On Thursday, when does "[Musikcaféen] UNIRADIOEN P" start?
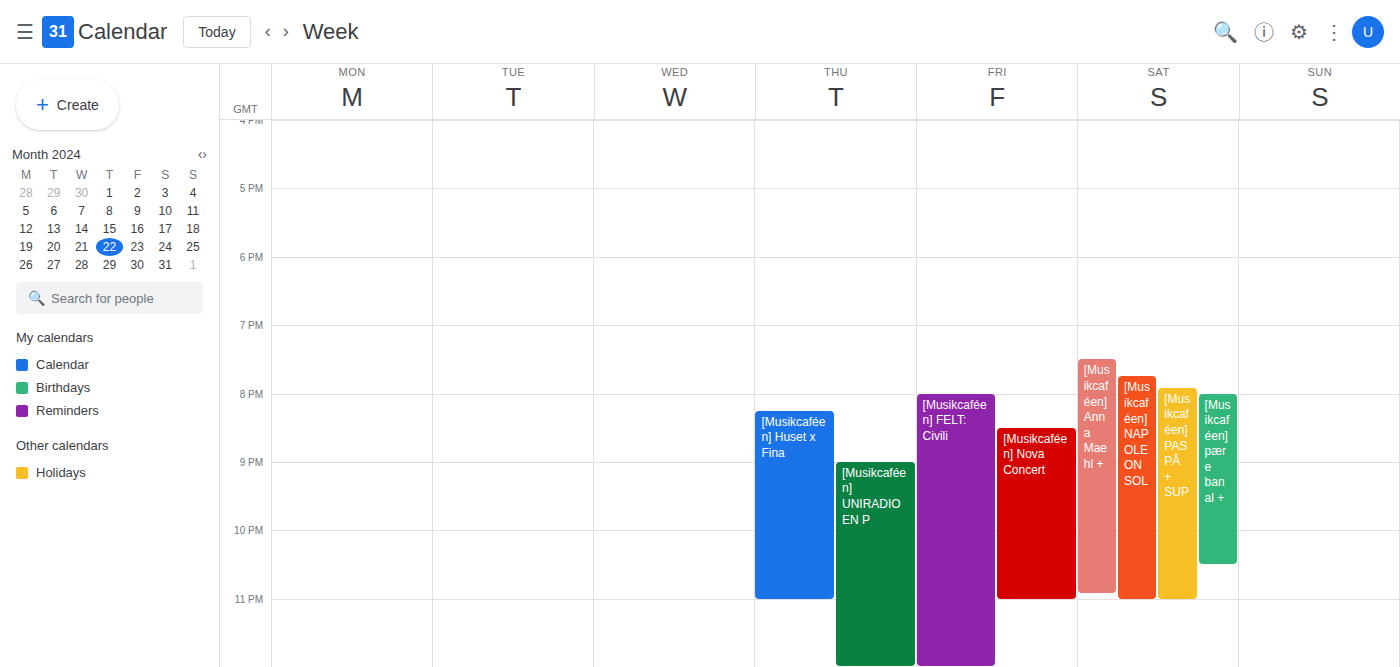
9:00 PM